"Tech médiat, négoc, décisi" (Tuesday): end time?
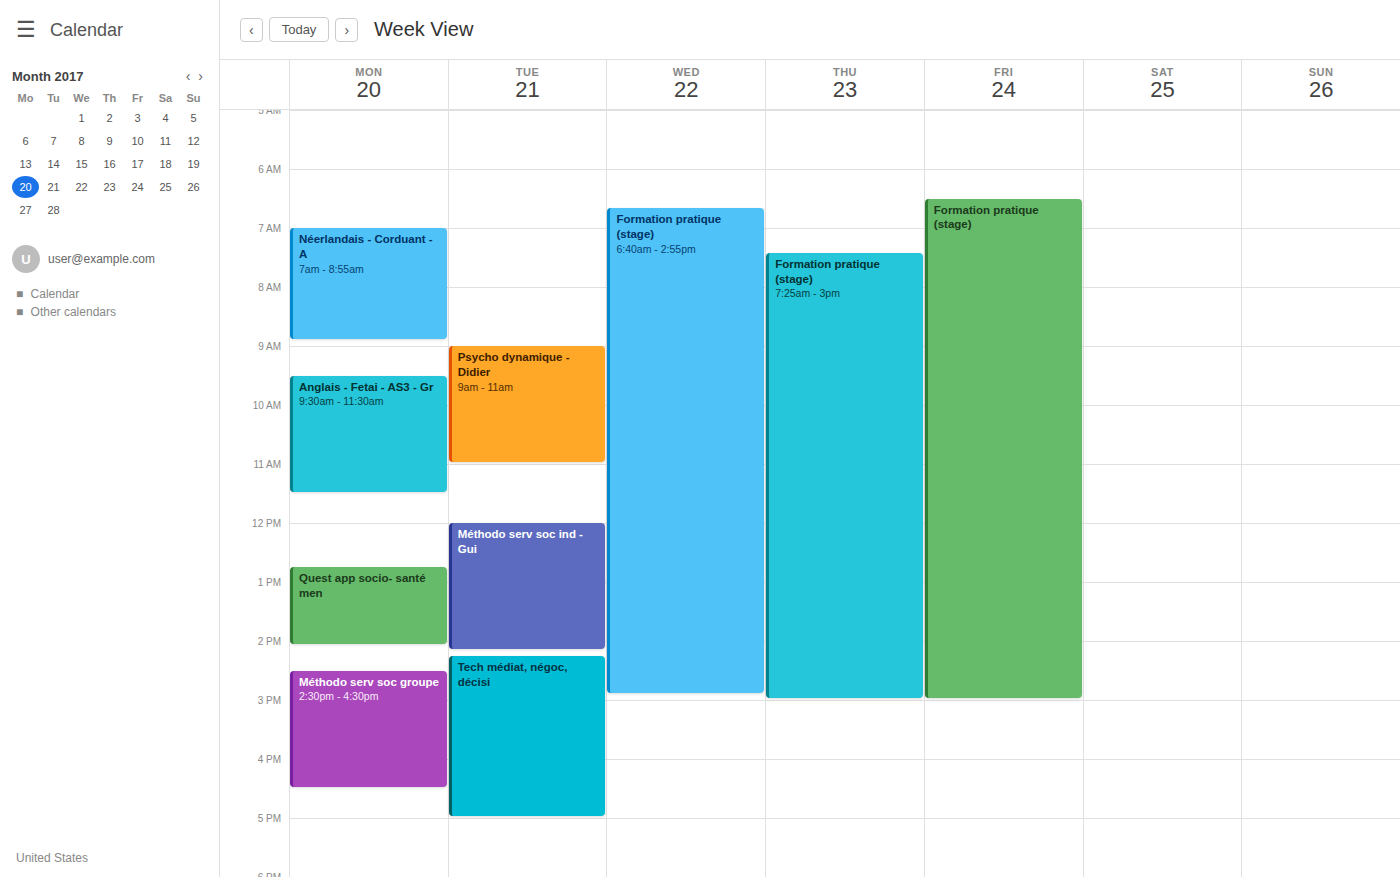
5:00 PM